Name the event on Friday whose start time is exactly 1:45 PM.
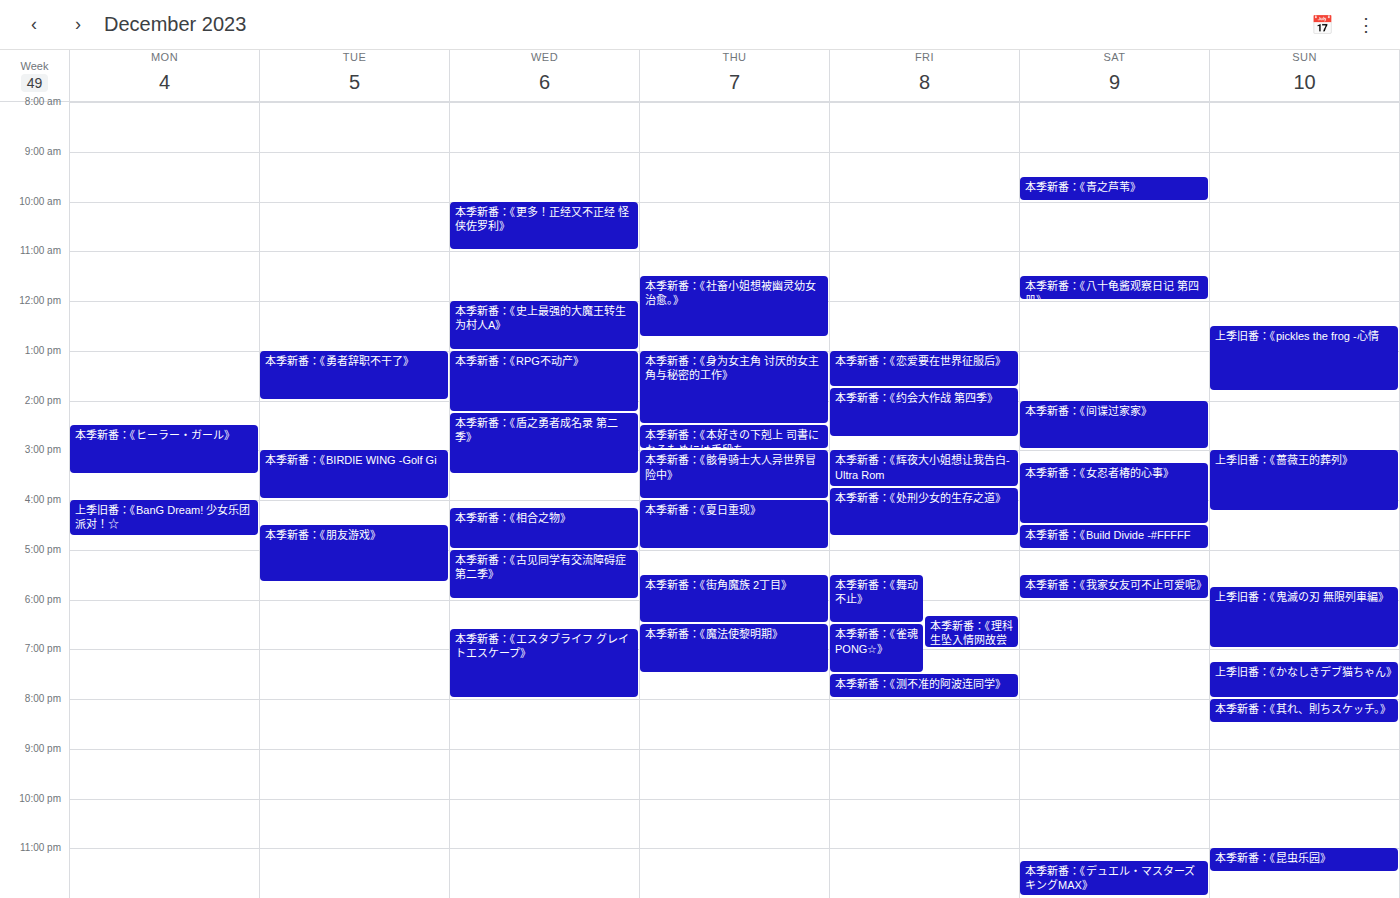
"本季新番：《约会大作战 第四季》"